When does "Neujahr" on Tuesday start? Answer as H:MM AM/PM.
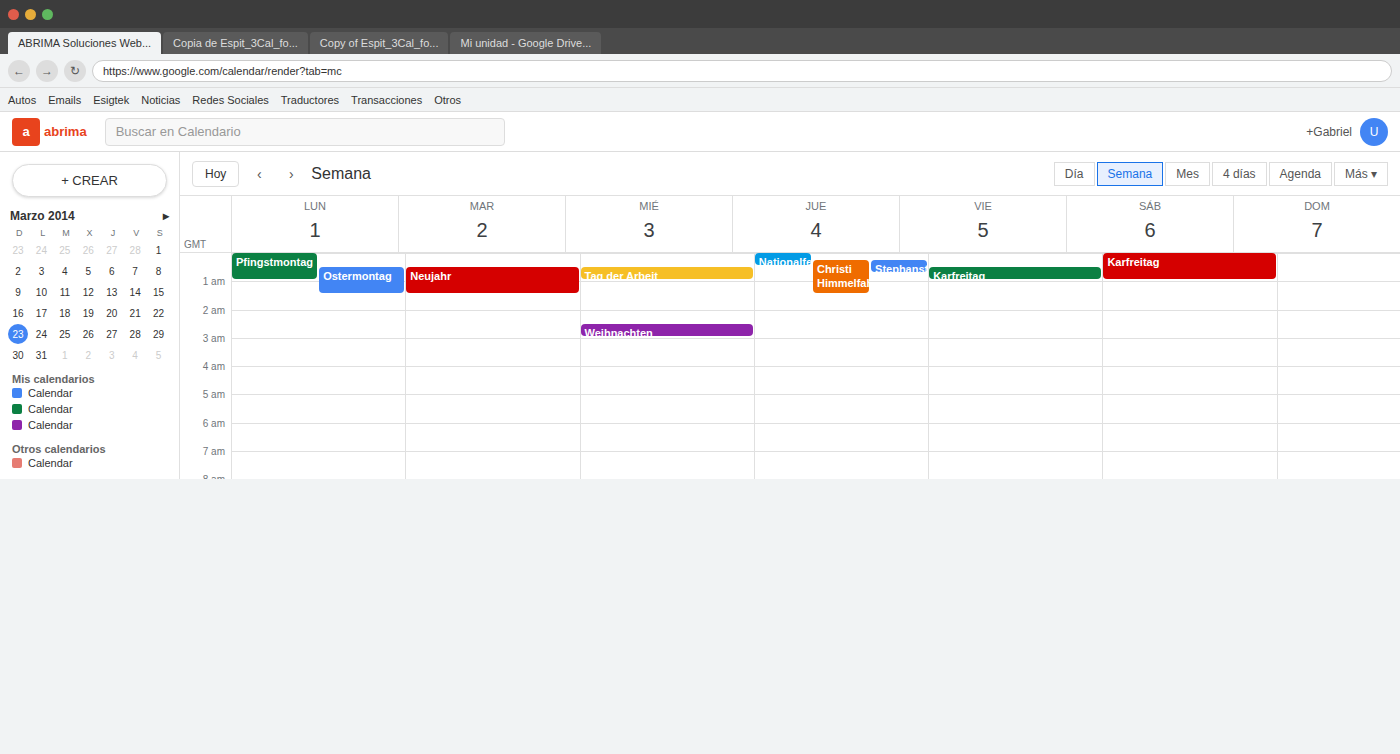
12:30 AM